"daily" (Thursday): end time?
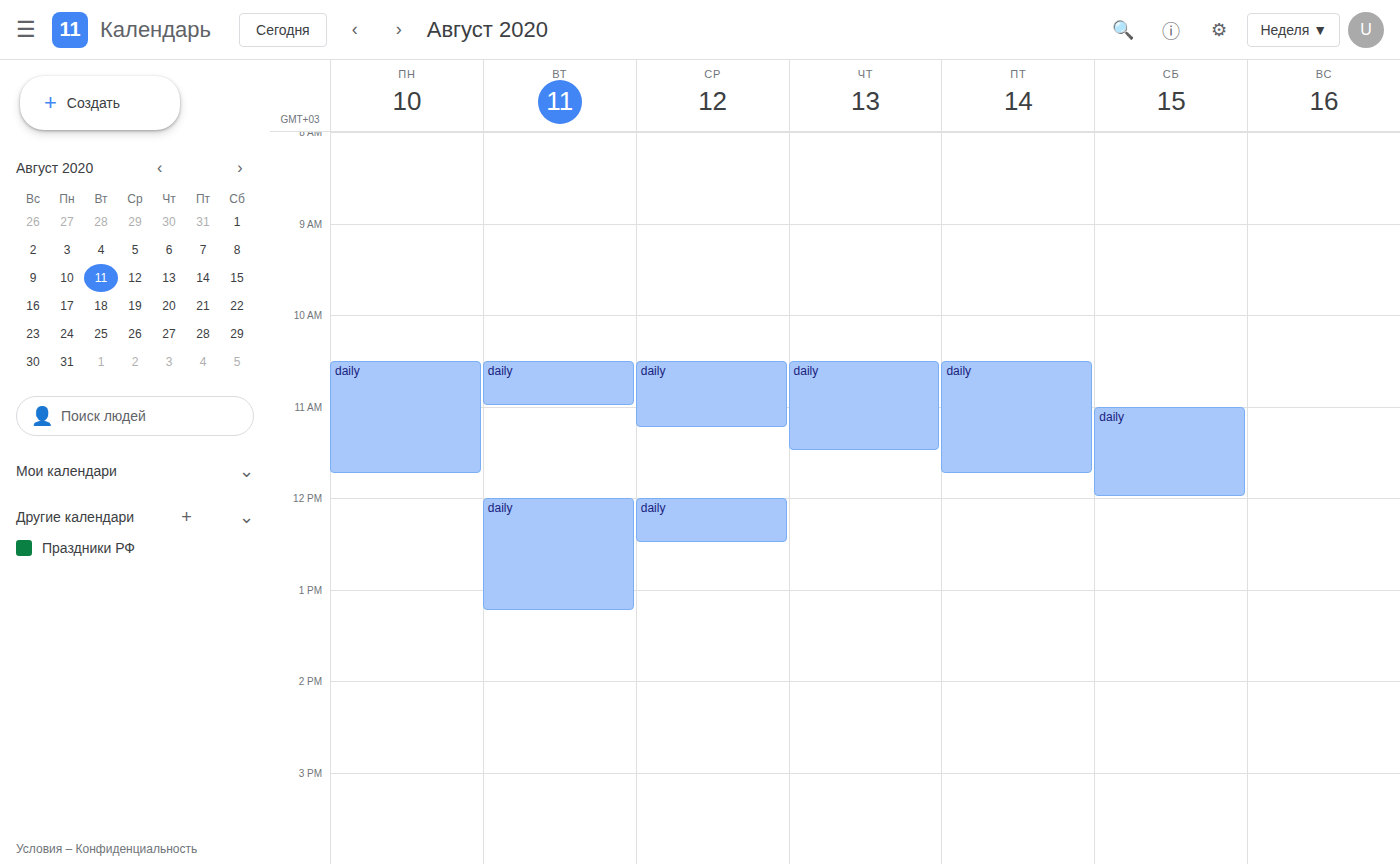
11:30 AM